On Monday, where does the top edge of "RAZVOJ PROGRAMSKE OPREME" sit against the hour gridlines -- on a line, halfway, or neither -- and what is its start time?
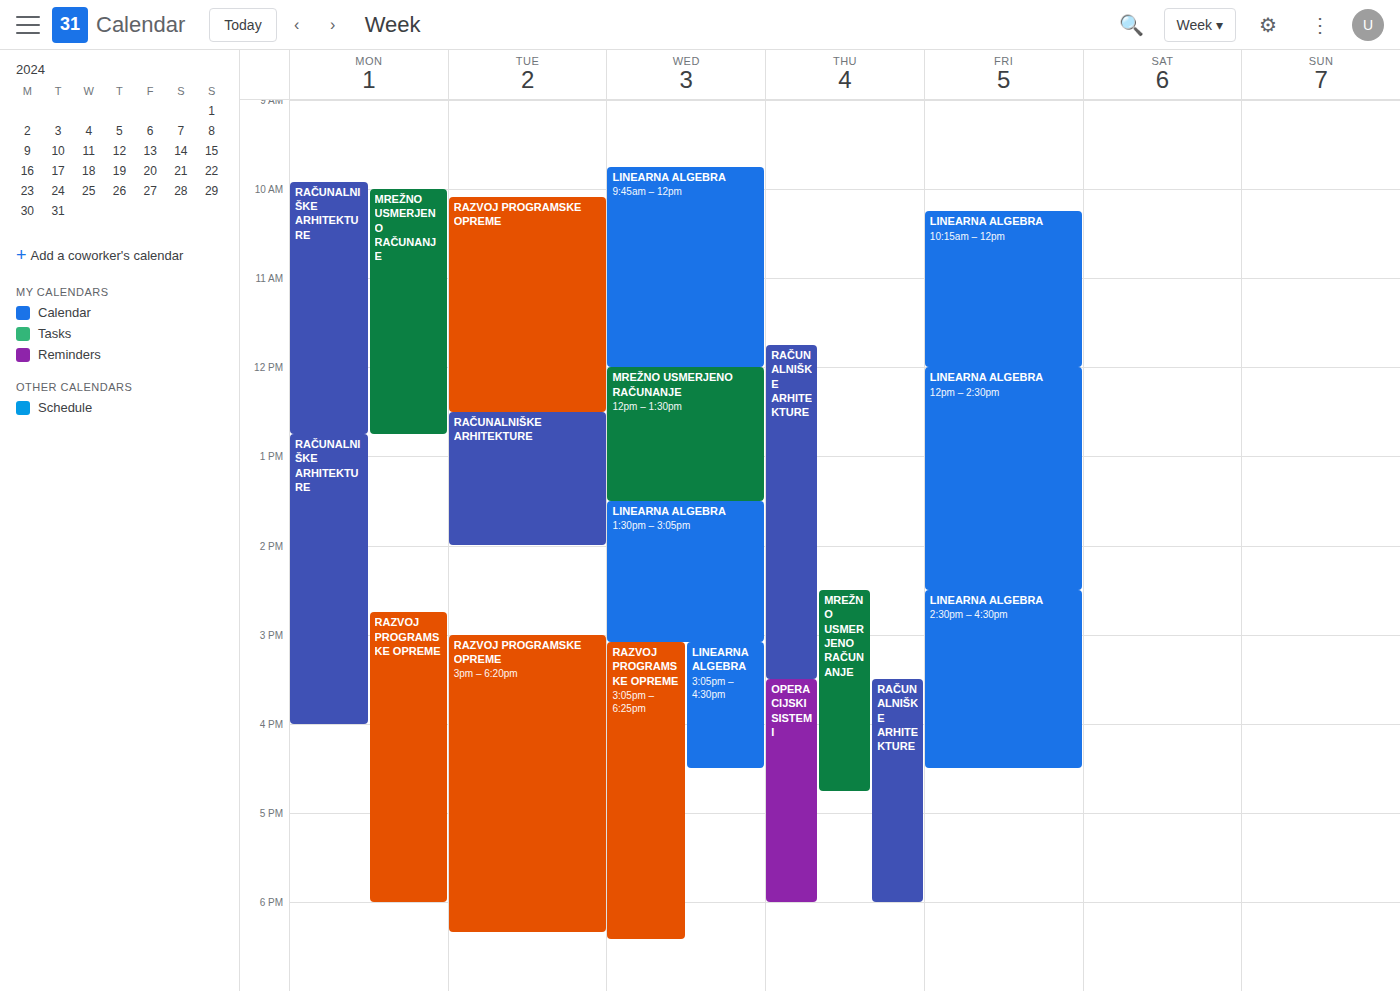
2:45 PM -- neither: three quarters of the way from the 2 PM line to the 3 PM line.